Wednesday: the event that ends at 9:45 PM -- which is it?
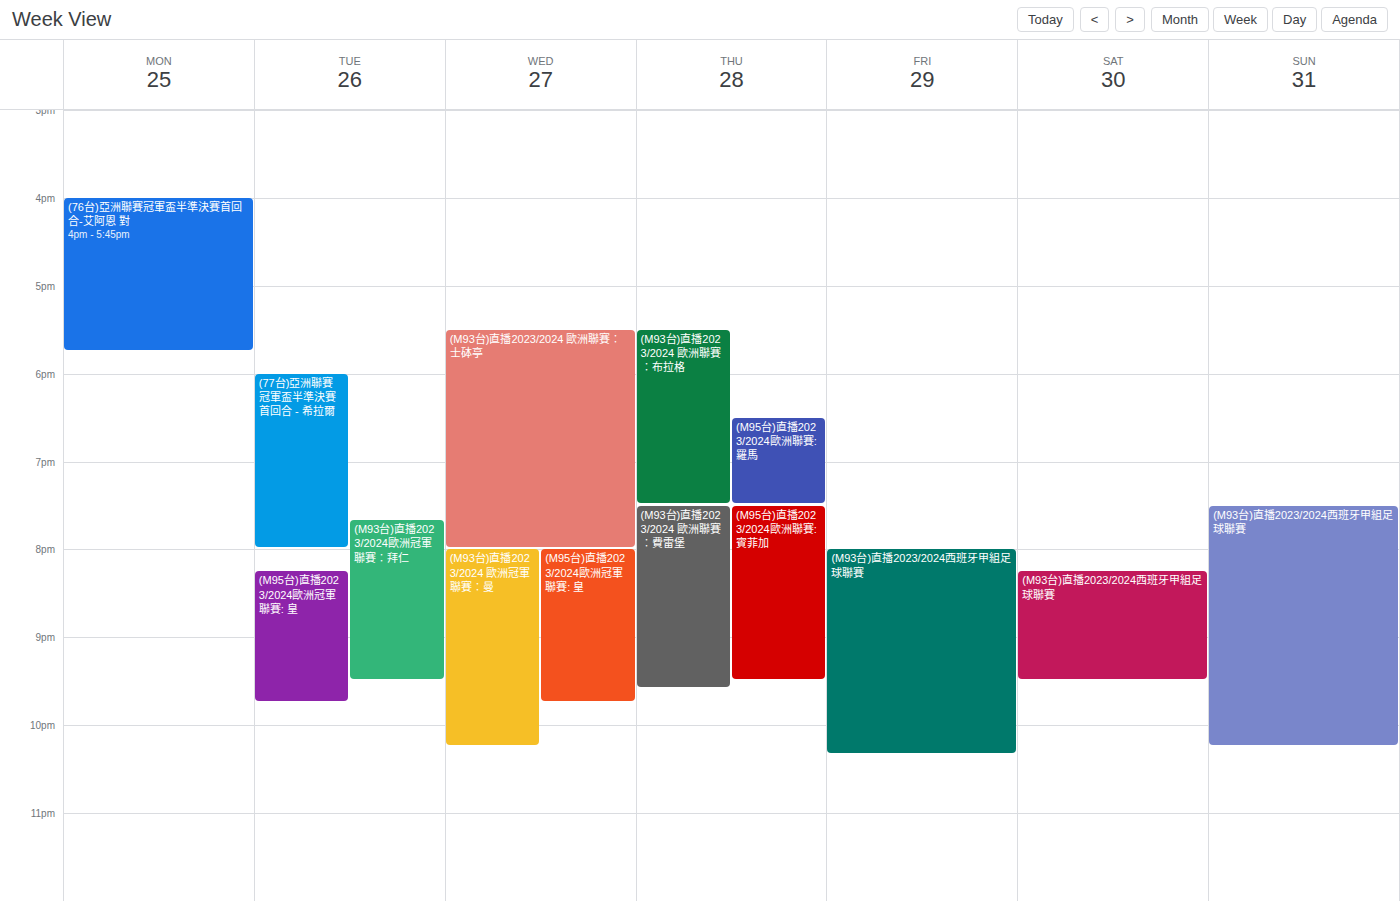
"(M95台)直播2023/2024歐洲冠軍聯賽: 皇"